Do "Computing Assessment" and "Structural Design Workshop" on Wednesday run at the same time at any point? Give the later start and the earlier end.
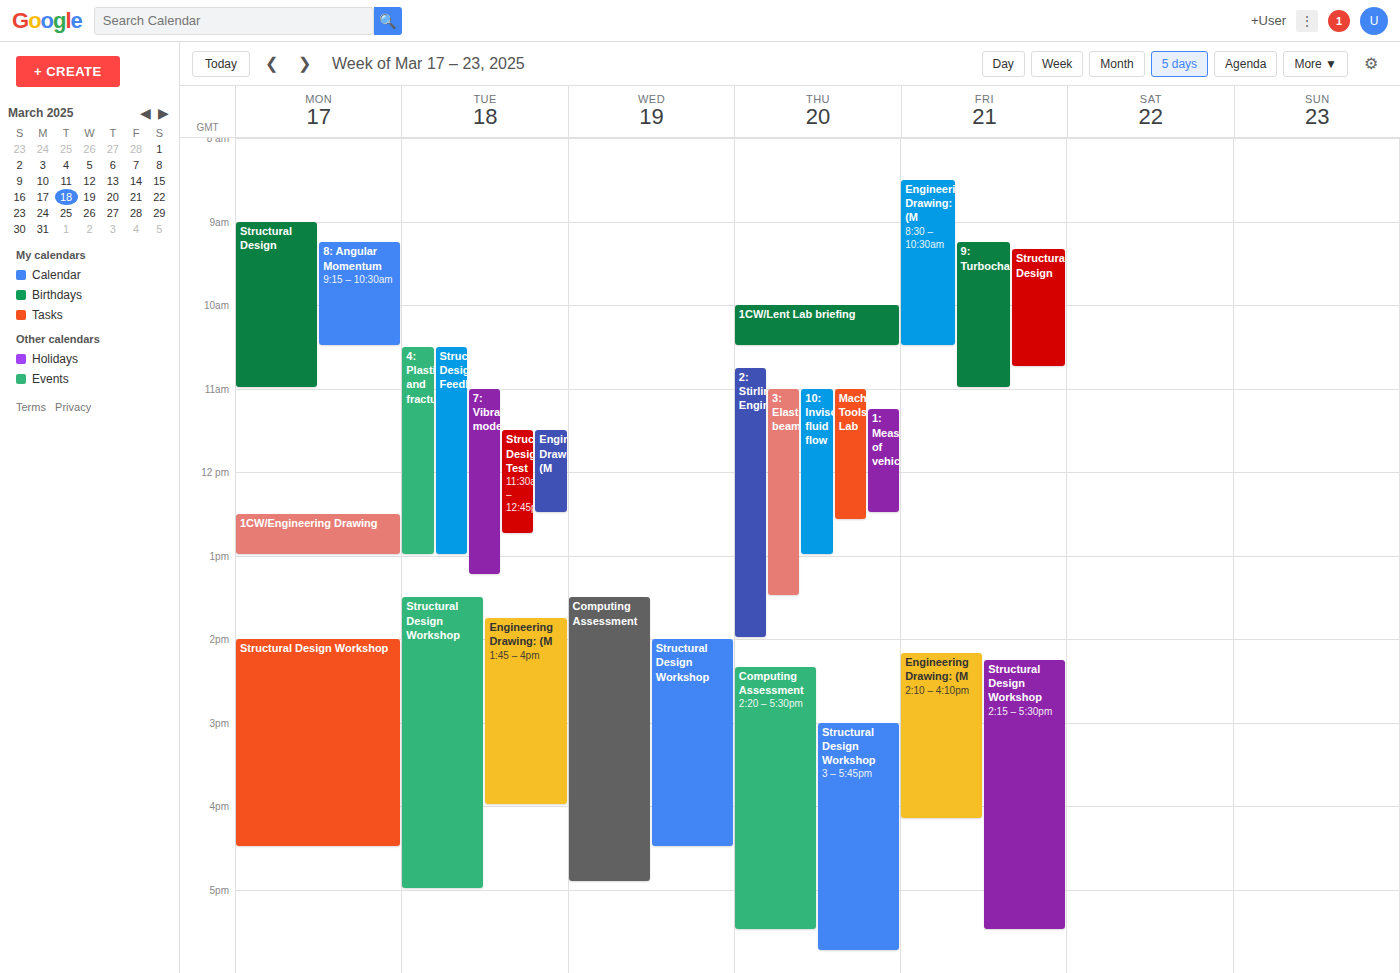
"Structural Design Workshop" runs 2:00 PM to 4:30 PM, inside "Computing Assessment" -- they overlap.